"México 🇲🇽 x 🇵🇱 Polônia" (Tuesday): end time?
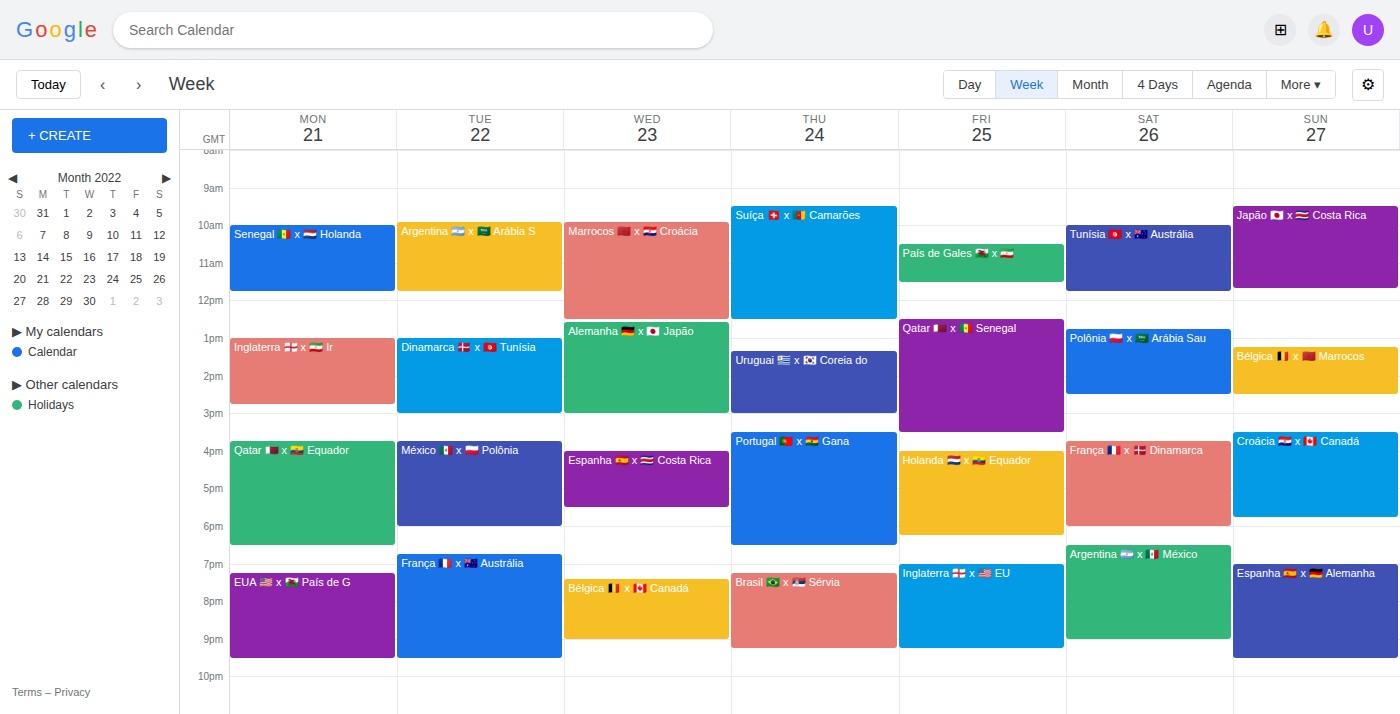
6:00 PM